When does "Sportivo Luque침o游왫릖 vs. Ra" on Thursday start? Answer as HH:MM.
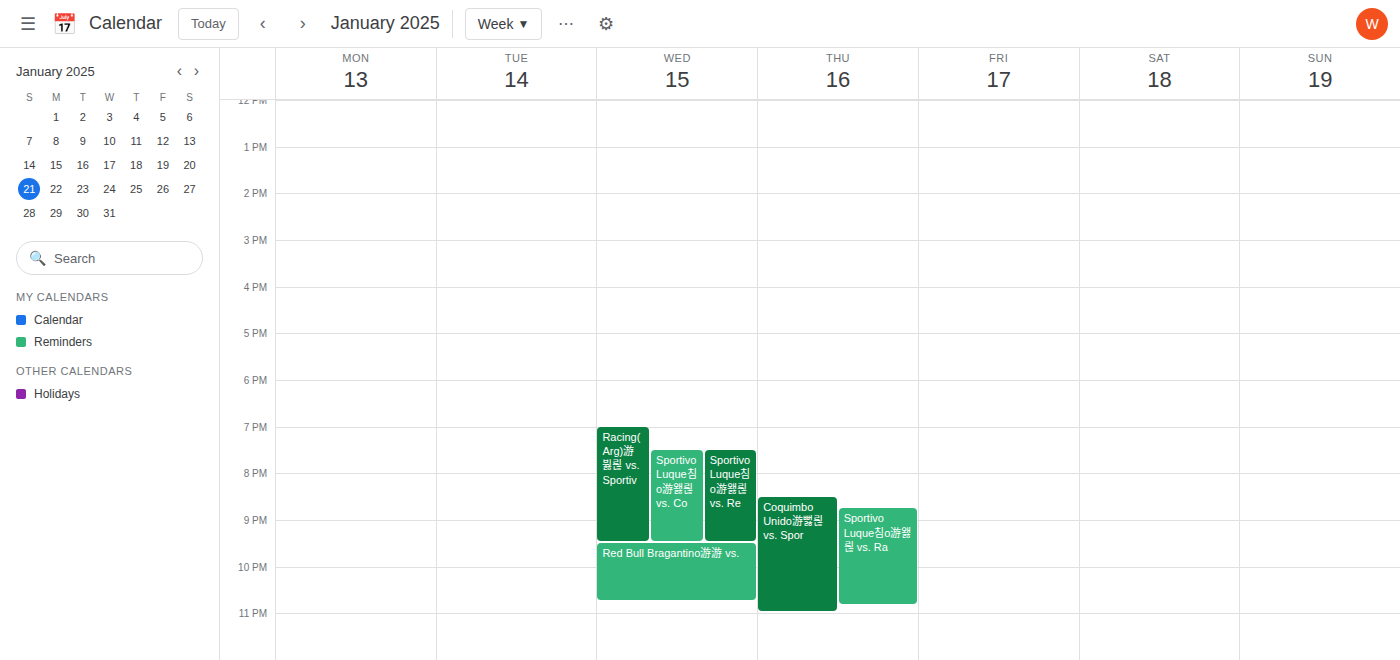
20:45